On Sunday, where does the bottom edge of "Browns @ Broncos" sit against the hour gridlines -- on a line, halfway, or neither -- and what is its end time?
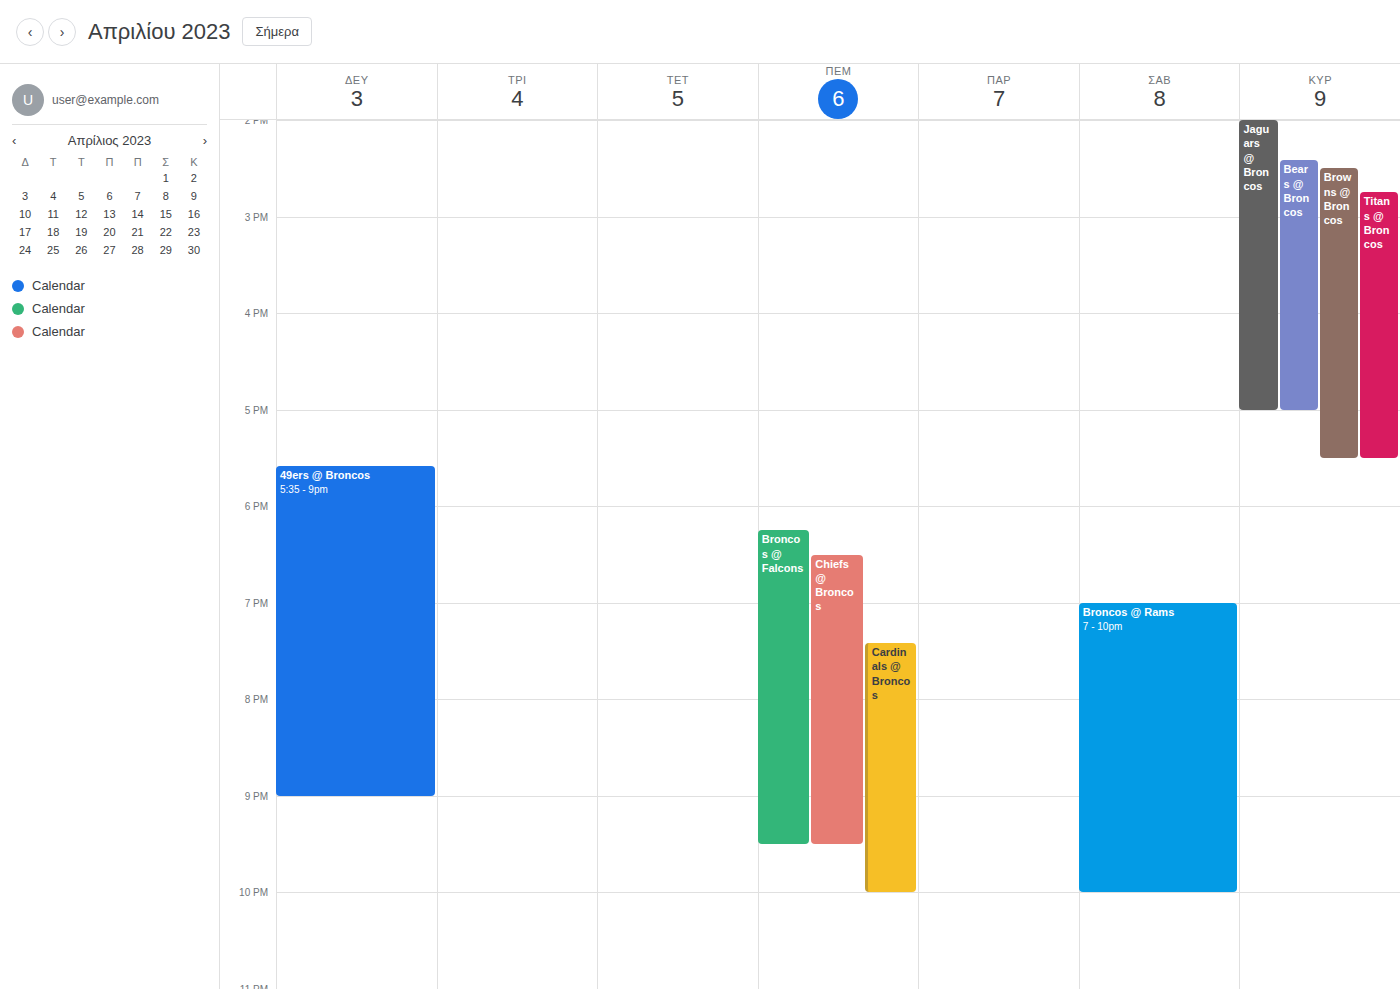
5:30 PM -- halfway between the 5 PM and 6 PM lines.